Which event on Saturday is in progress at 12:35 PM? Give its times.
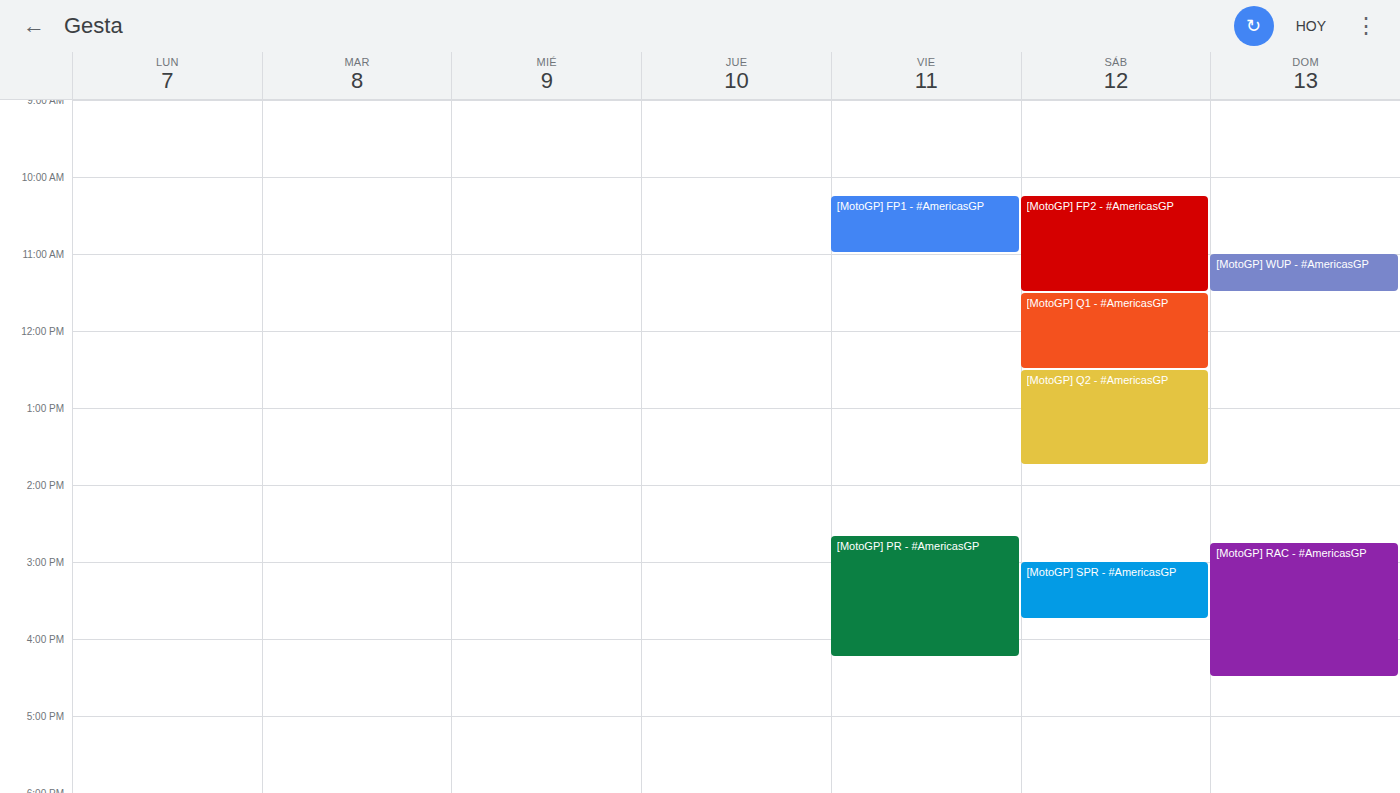
"[MotoGP] Q2 - #AmericasGP", 12:30 PM to 1:45 PM